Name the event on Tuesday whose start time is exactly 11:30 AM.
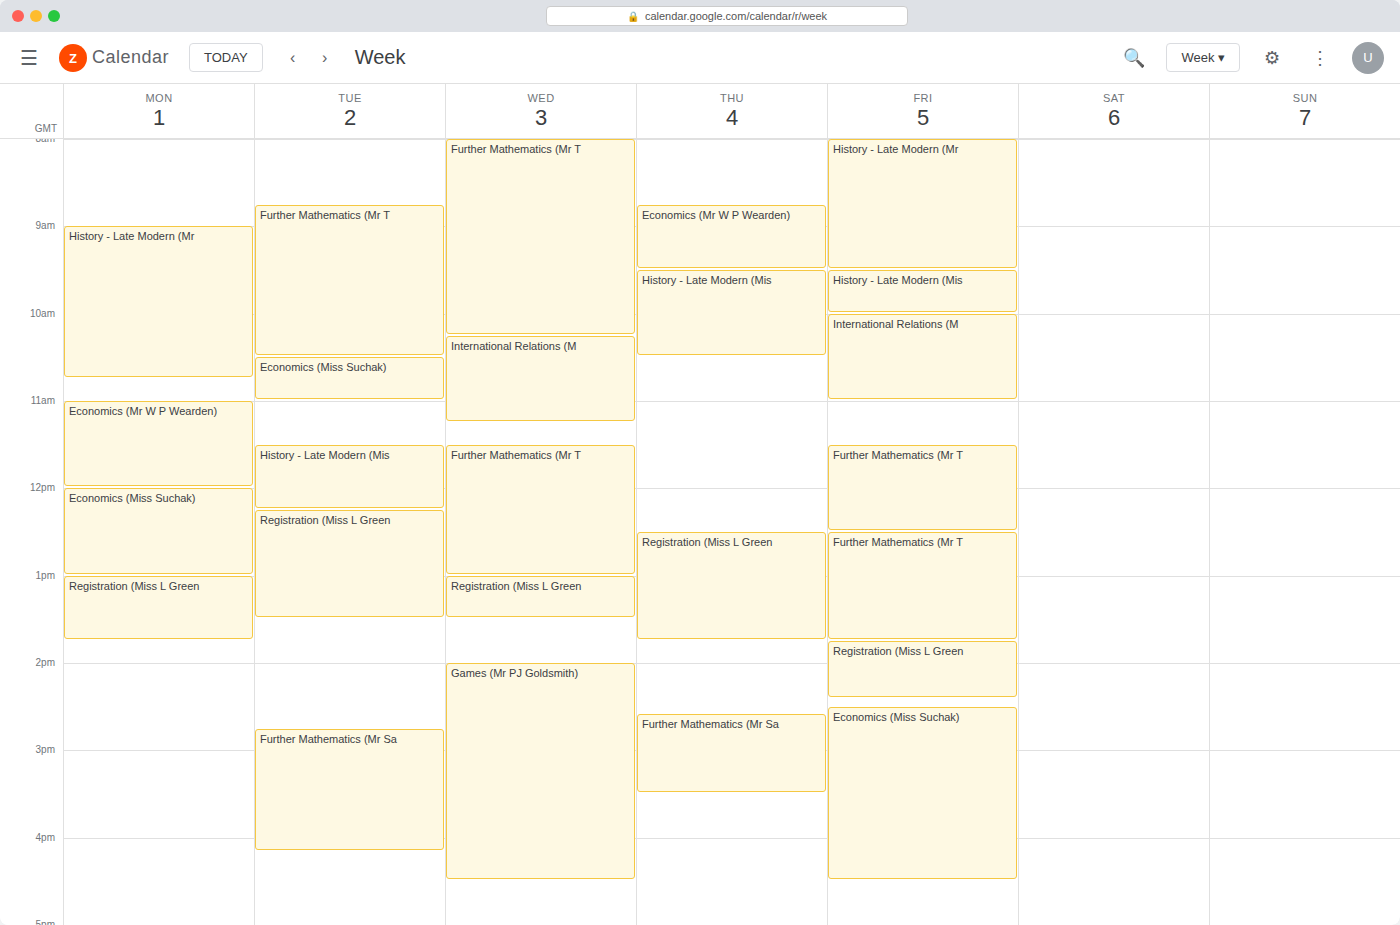
"History - Late Modern (Mis"